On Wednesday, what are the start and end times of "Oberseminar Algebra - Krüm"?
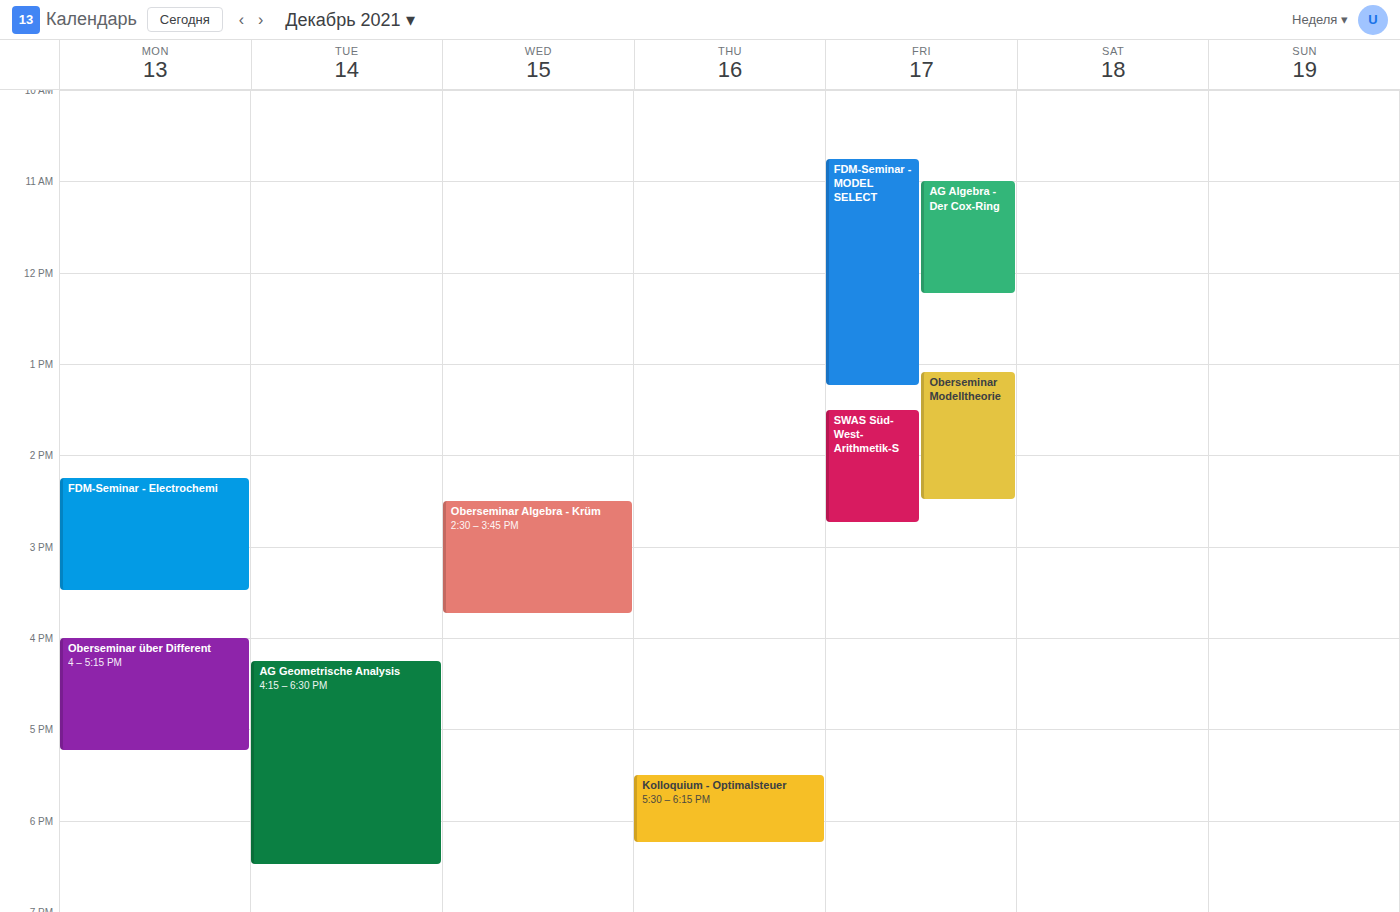
14:30 to 15:45